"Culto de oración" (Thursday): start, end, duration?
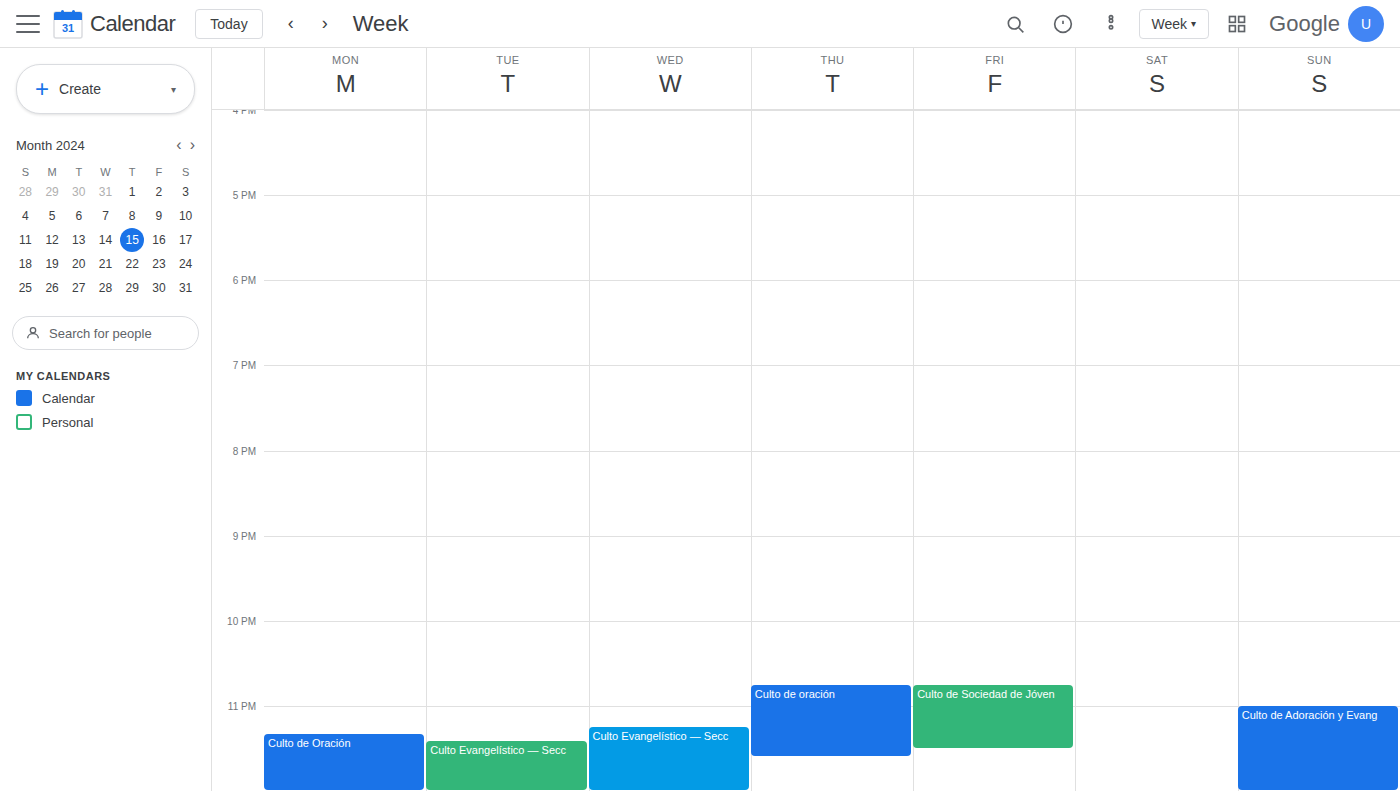
10:45 PM to 11:35 PM, 50 minutes